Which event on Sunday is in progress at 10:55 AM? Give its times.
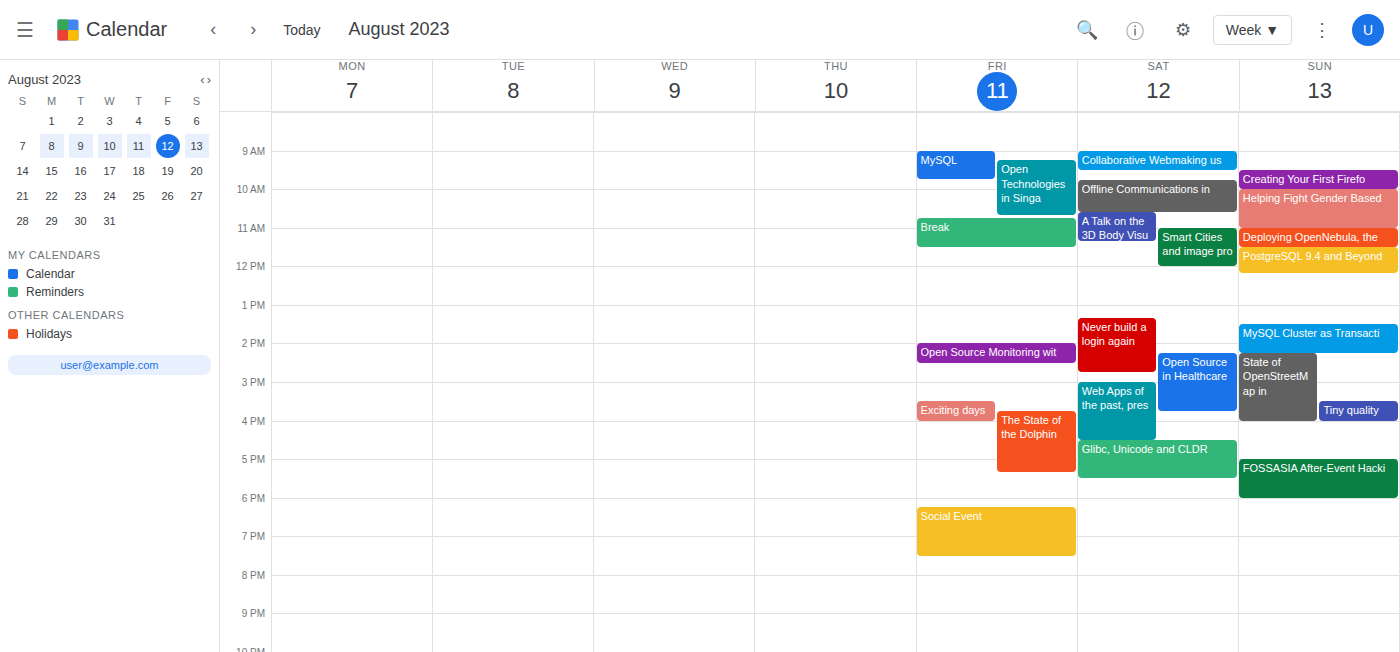
"Helping Fight Gender Based", 10:00 AM to 11:00 AM